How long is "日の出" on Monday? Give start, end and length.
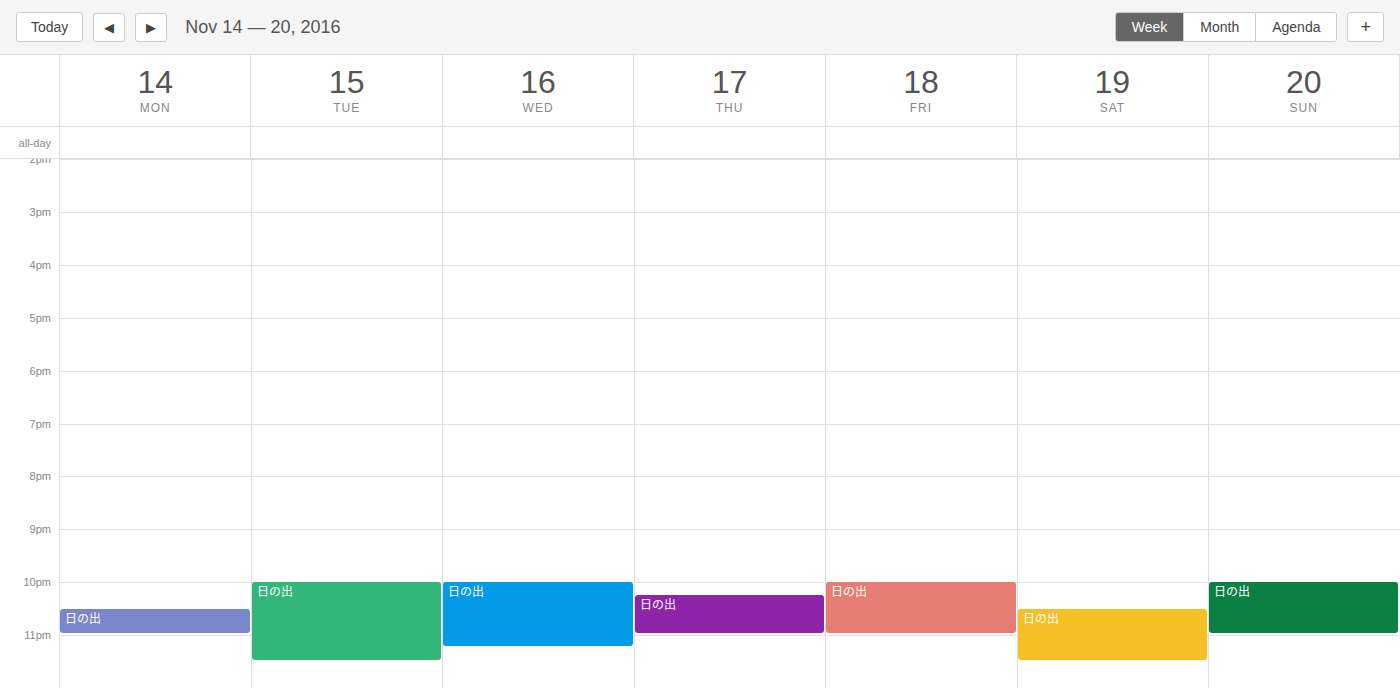
10:30 PM to 11:00 PM, 30 minutes